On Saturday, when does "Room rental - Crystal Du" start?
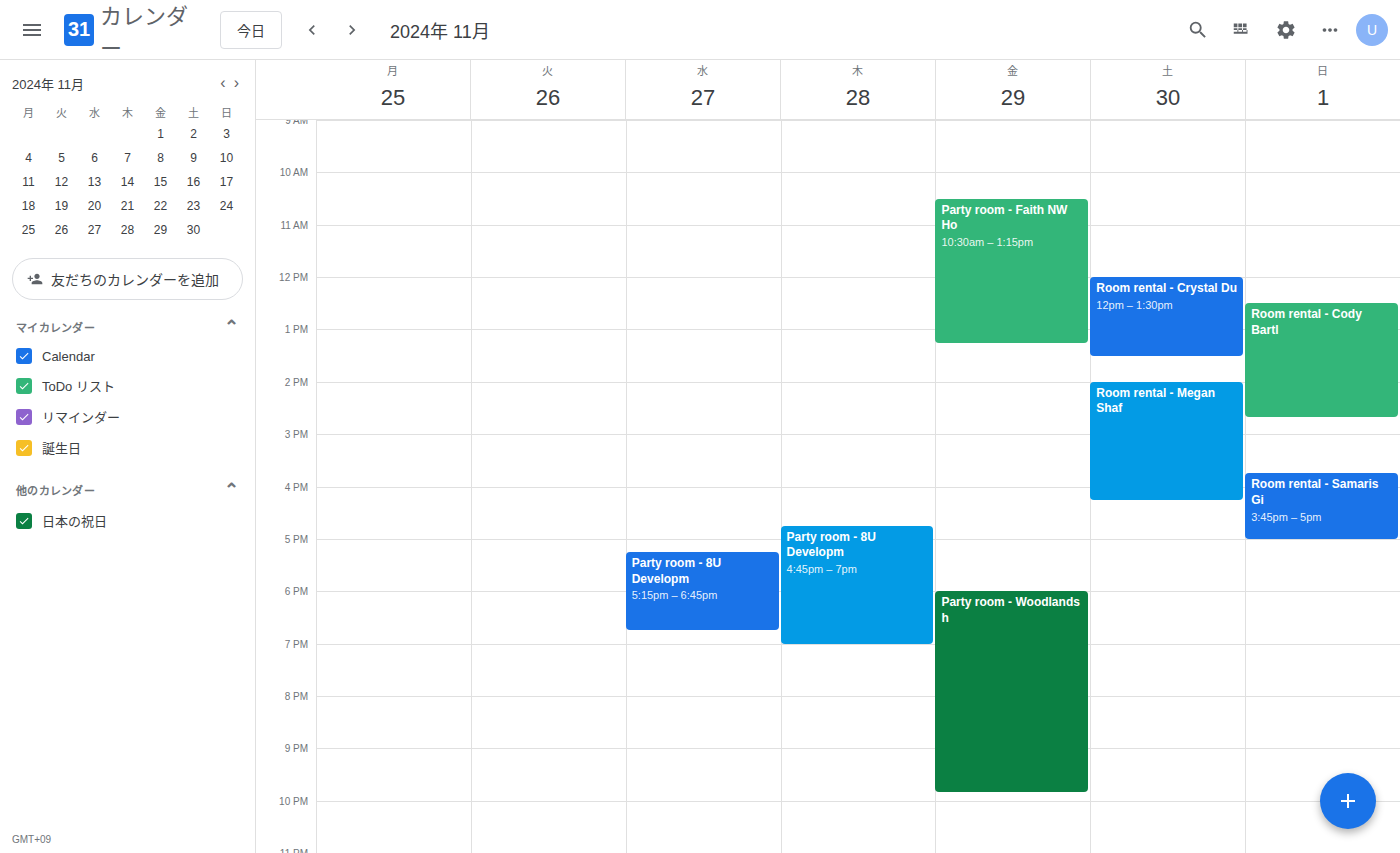
12:00